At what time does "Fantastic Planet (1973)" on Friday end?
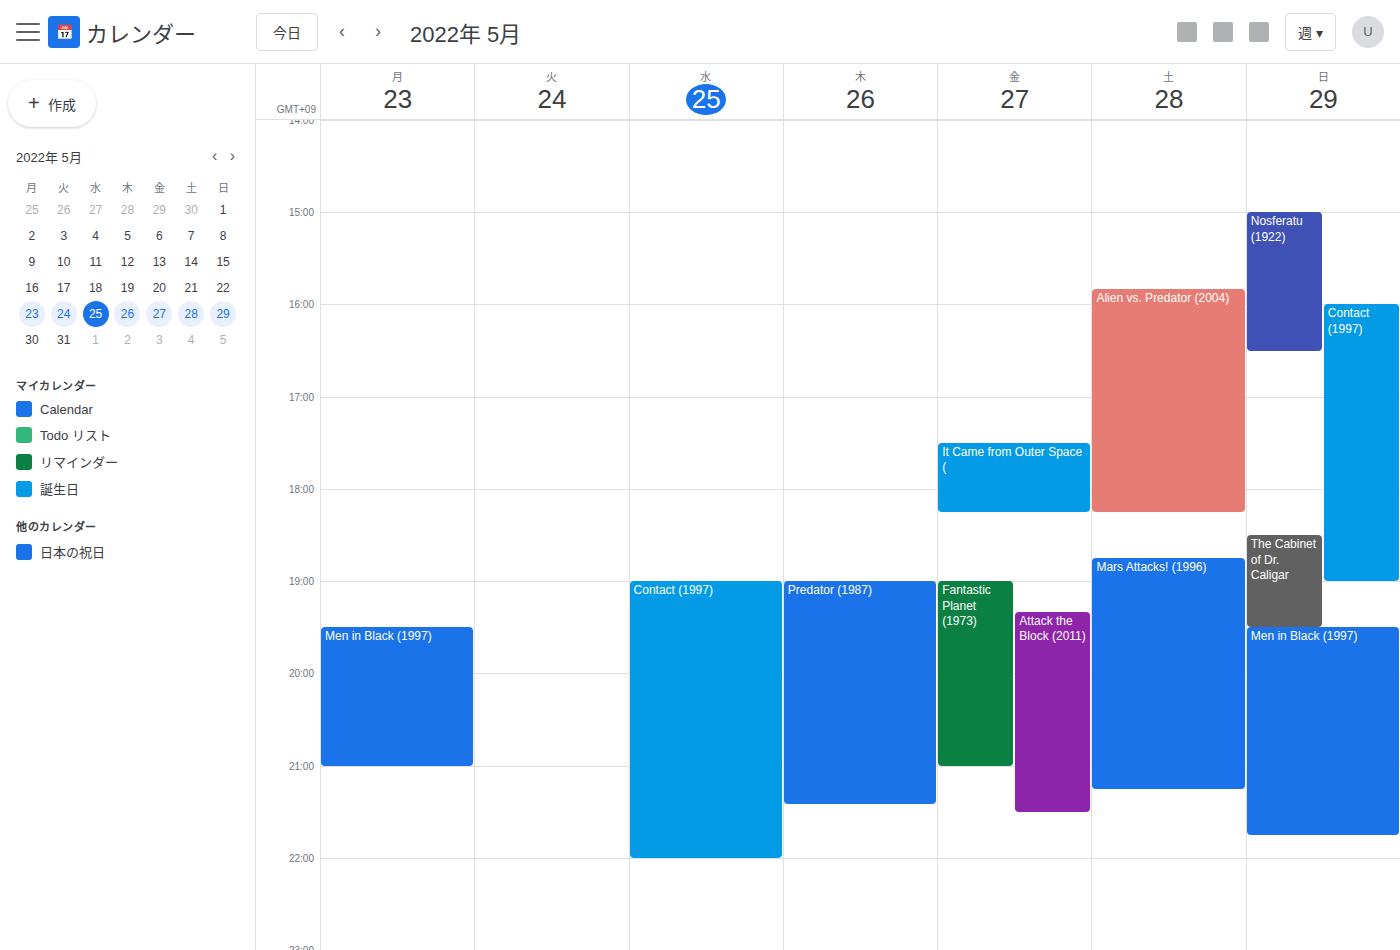
9:00 PM